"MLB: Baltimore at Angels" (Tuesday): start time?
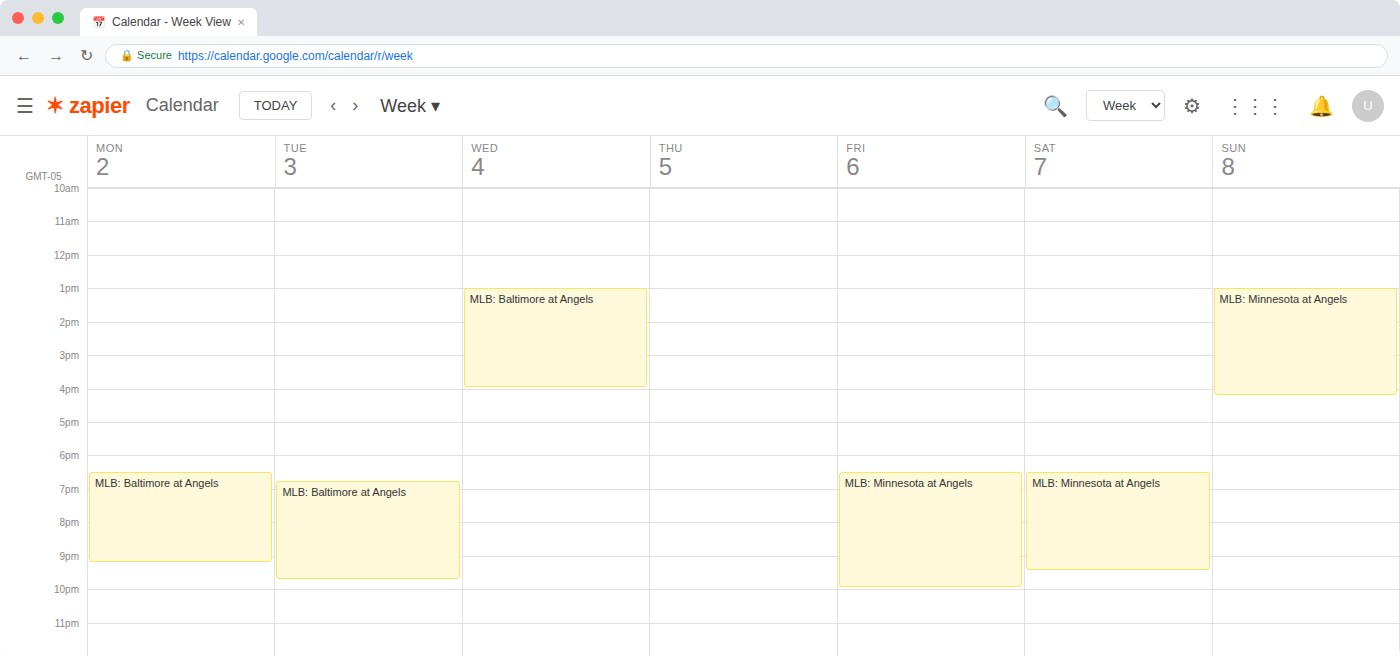
6:45 PM